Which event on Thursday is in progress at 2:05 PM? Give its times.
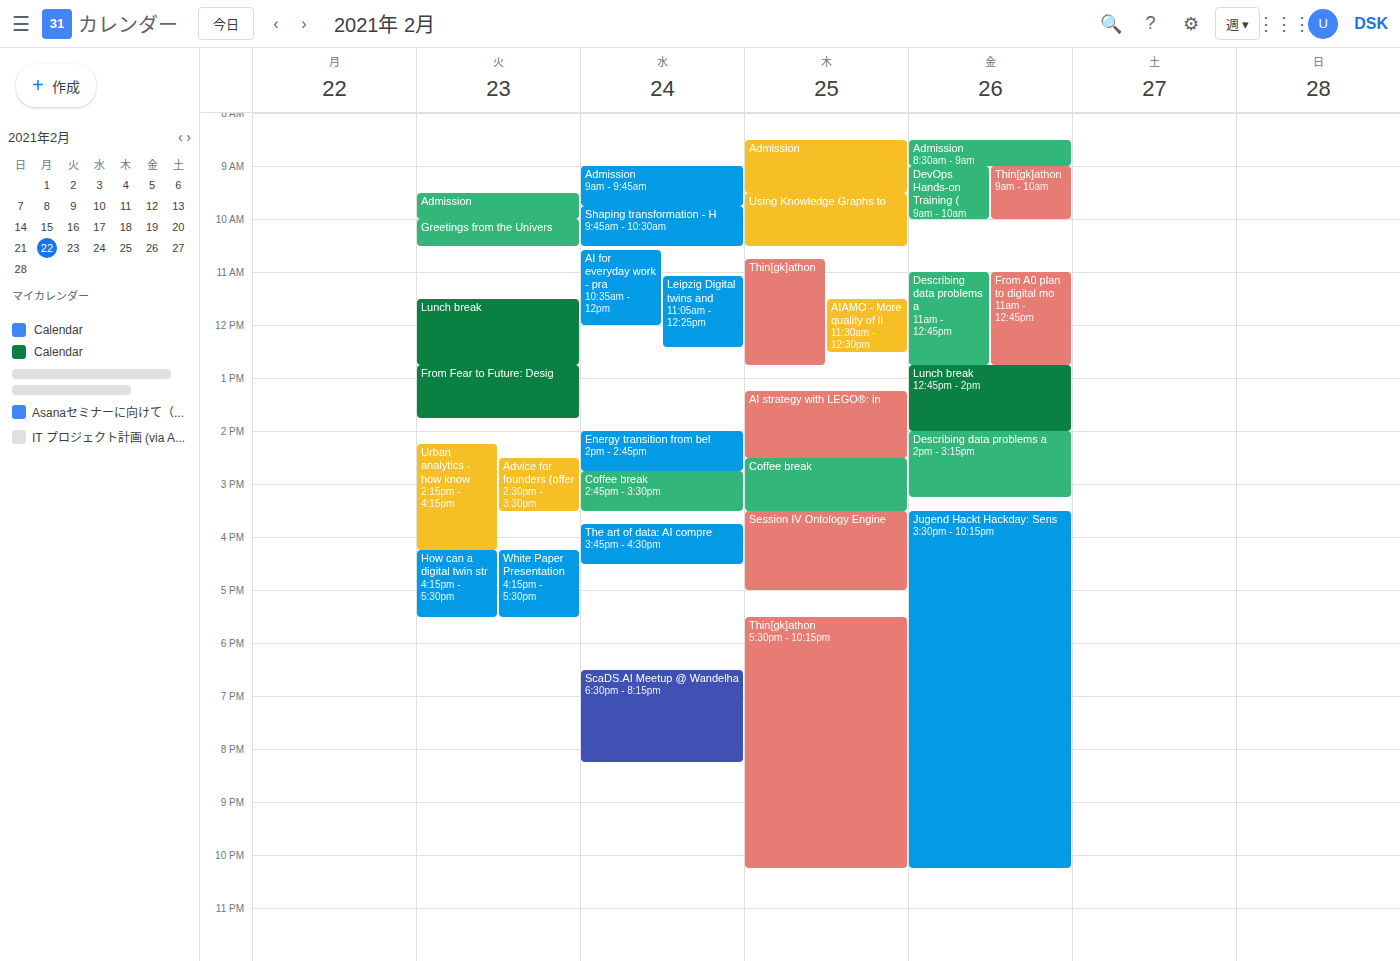
"AI strategy with LEGO®: in", 1:15 PM to 2:30 PM